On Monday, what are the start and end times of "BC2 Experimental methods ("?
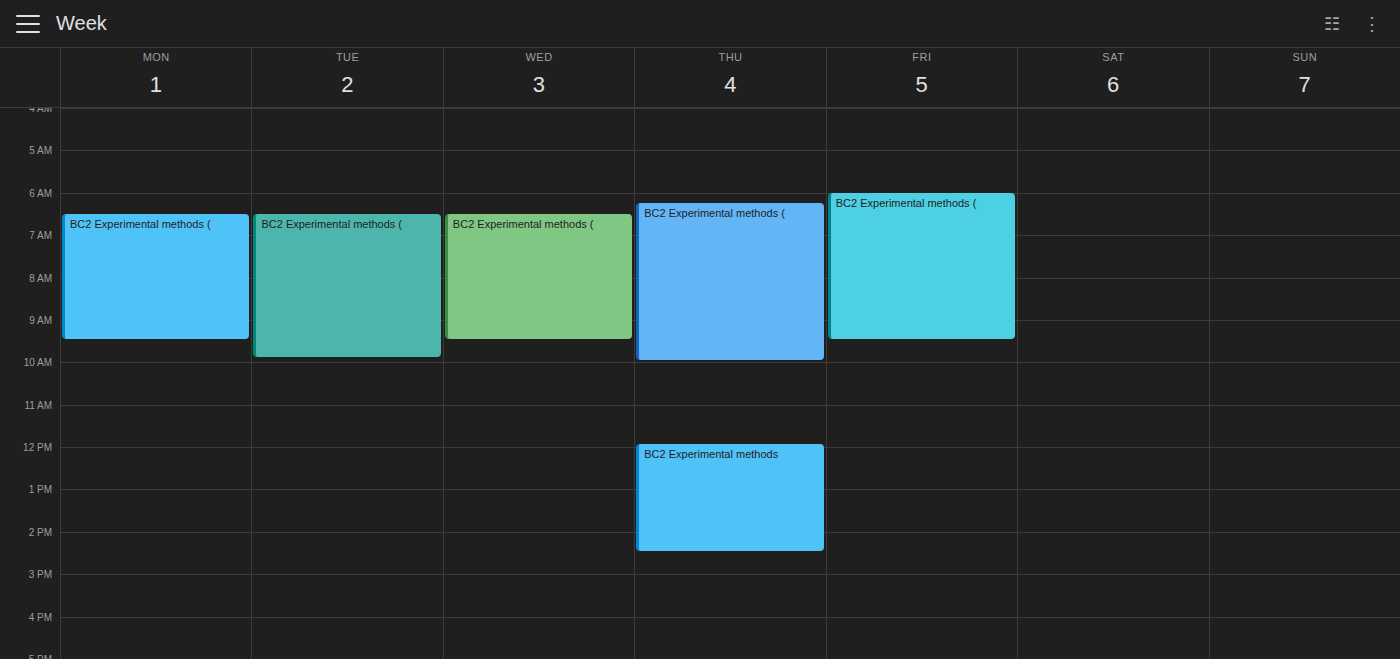
6:30 AM to 9:30 AM